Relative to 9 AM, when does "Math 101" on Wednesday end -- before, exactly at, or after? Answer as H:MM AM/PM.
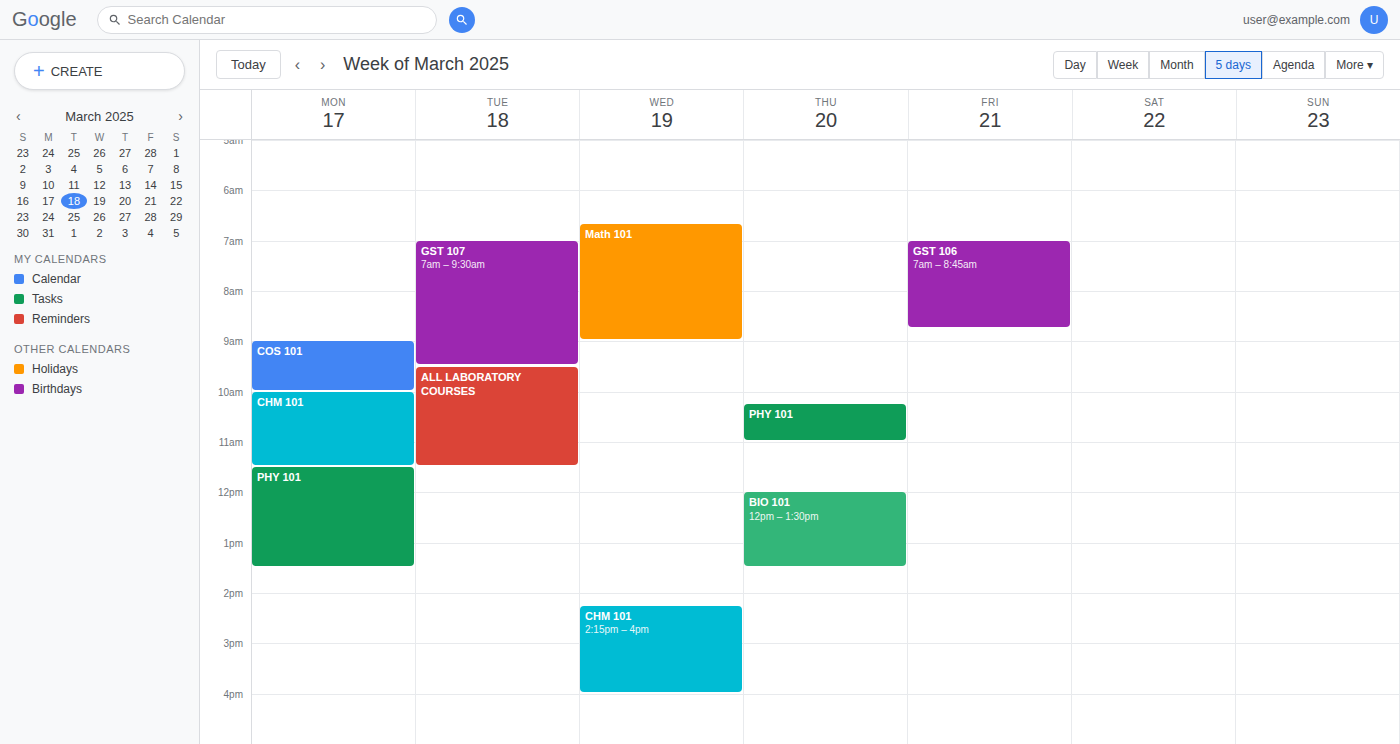
9:00 AM -- exactly at 9 AM, on the 9 AM line.